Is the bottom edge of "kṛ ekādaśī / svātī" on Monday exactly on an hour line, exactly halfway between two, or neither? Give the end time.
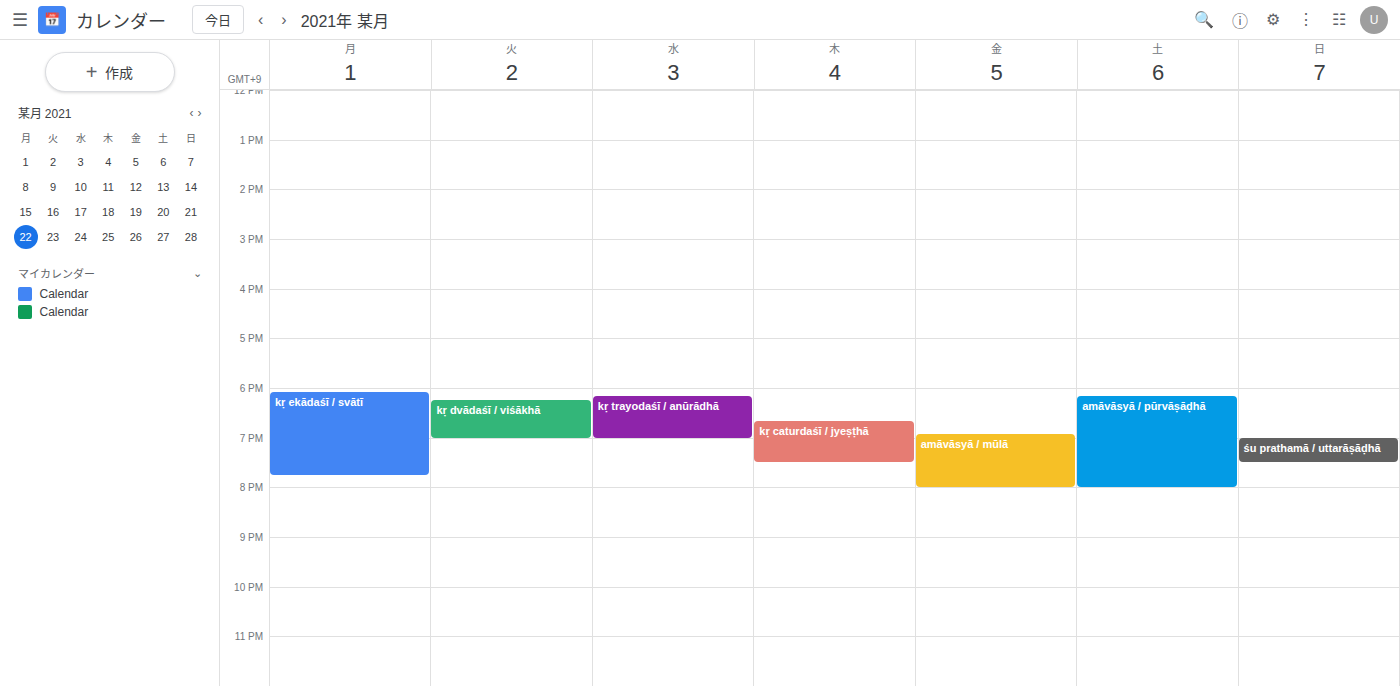
7:45 PM -- neither: three quarters of the way from the 7 PM line to the 8 PM line.